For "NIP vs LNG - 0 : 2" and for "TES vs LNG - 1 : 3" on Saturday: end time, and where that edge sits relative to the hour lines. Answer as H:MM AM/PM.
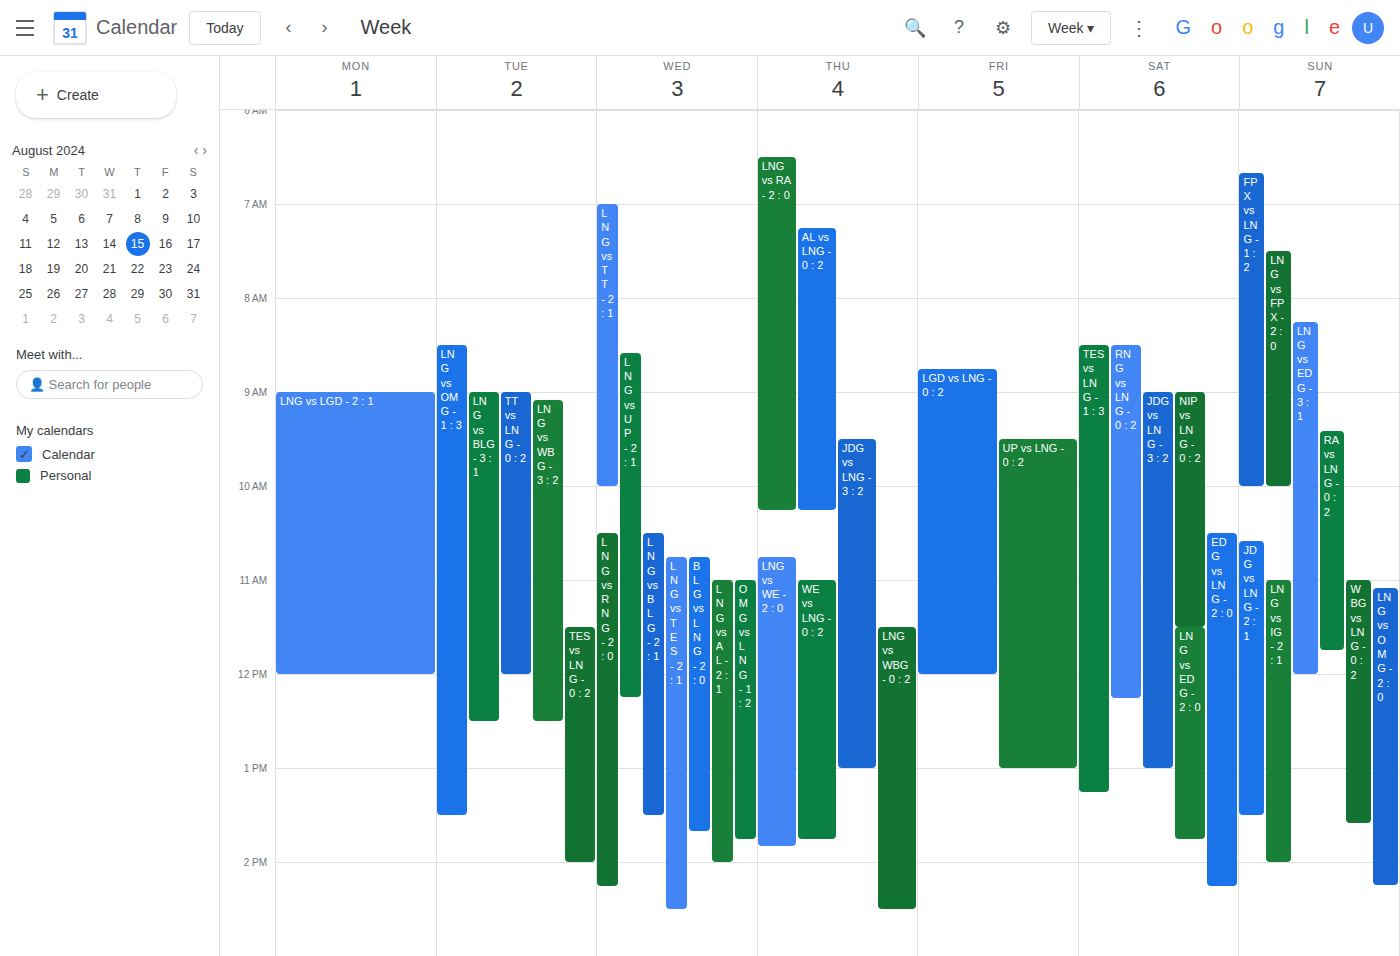
"NIP vs LNG - 0 : 2": 11:30 AM, halfway between the 11 AM and 12 PM lines. "TES vs LNG - 1 : 3": 1:15 PM, neither: a quarter of the way from the 1 PM line to the 2 PM line.